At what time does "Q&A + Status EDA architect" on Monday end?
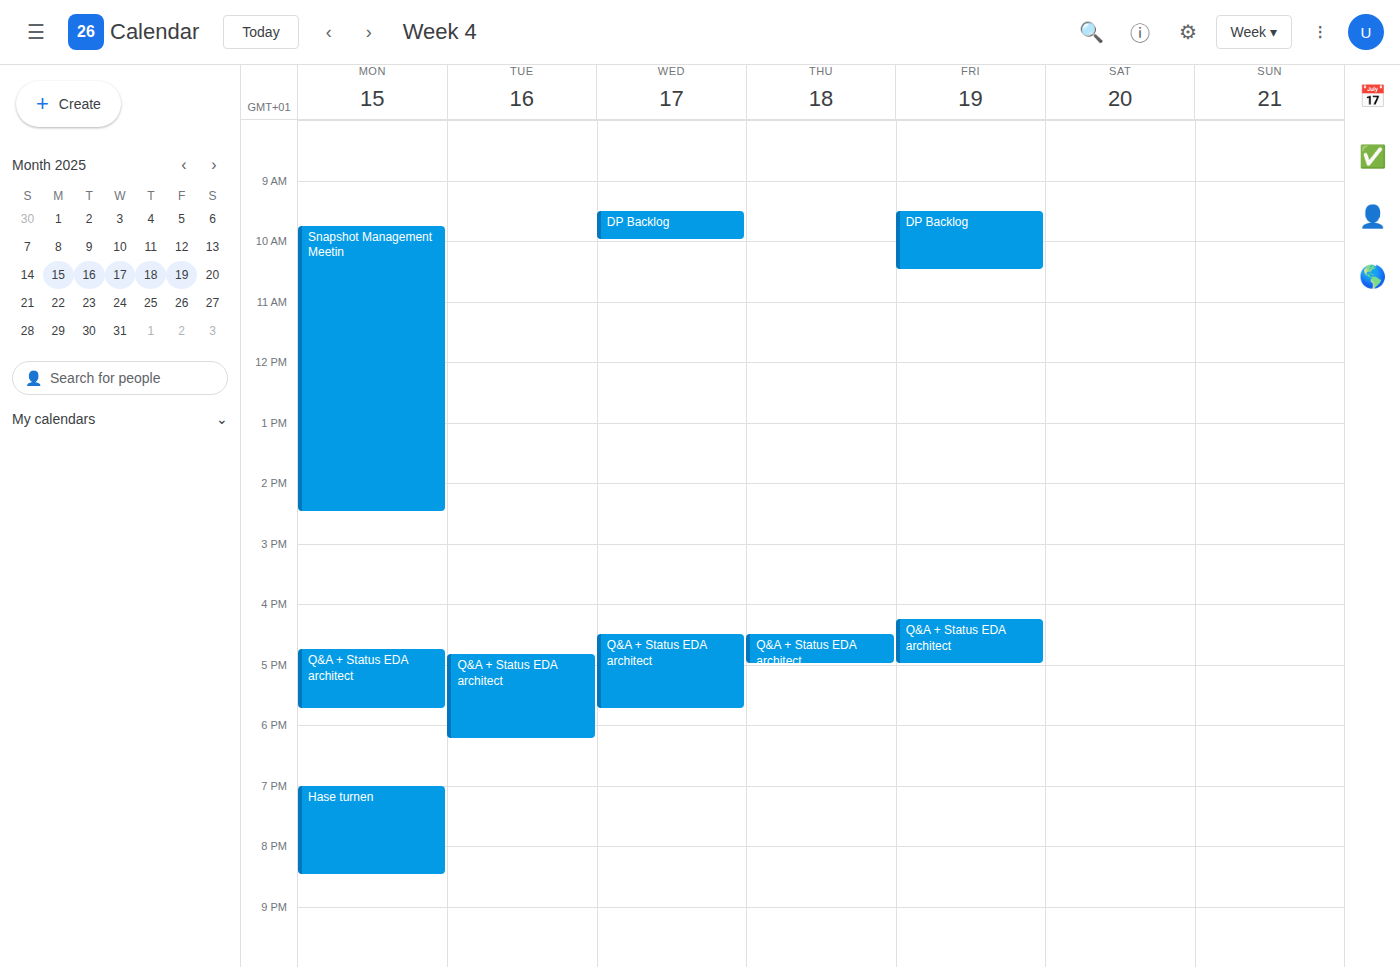
5:45 PM